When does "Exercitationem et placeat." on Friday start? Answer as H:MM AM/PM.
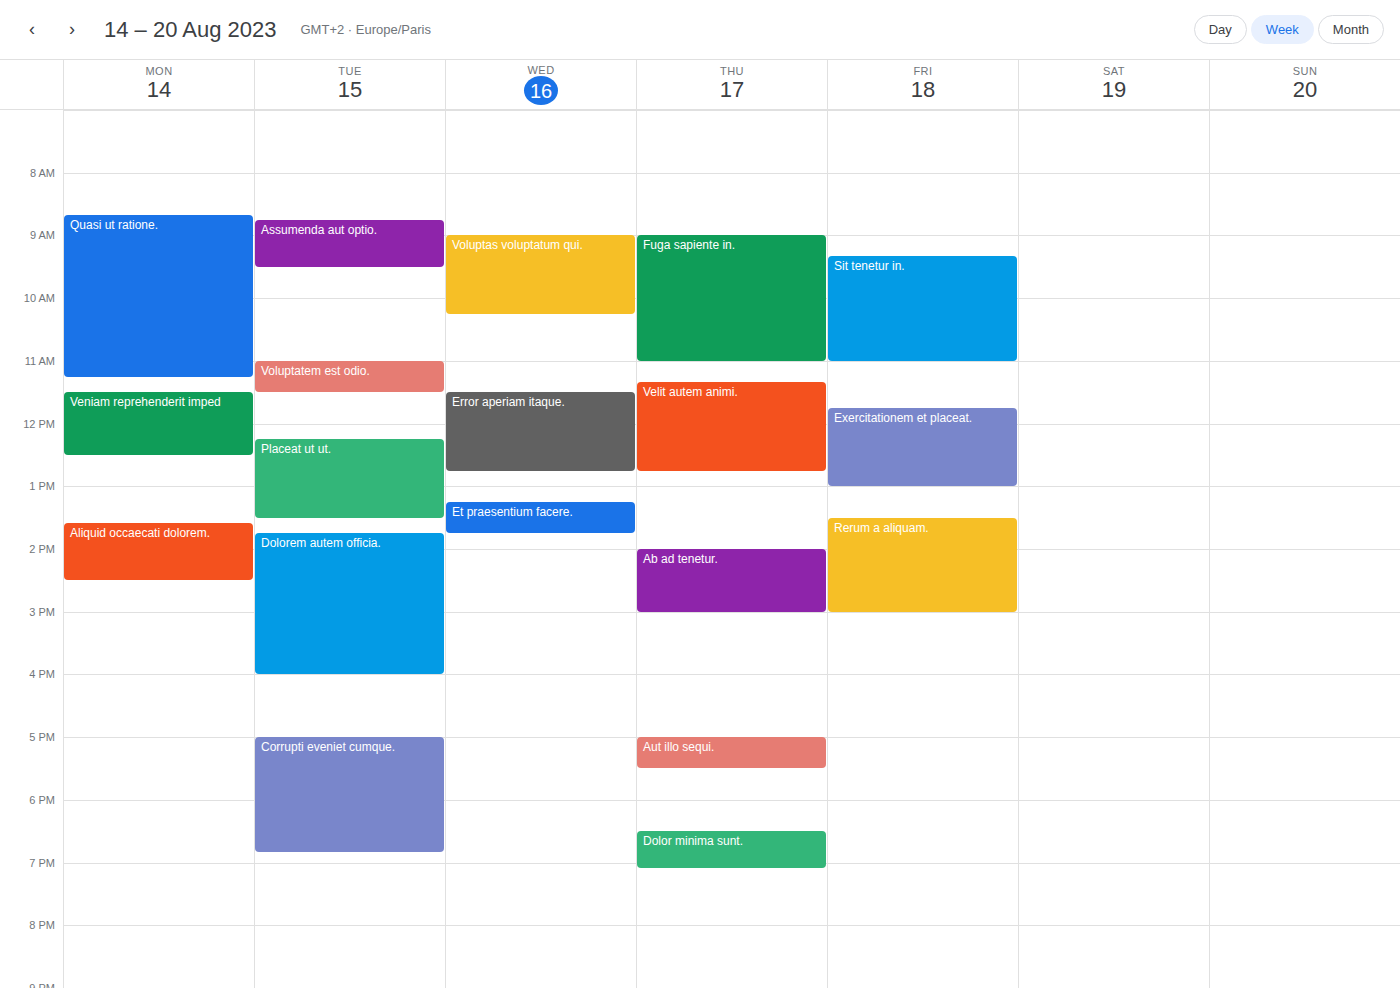
11:45 AM